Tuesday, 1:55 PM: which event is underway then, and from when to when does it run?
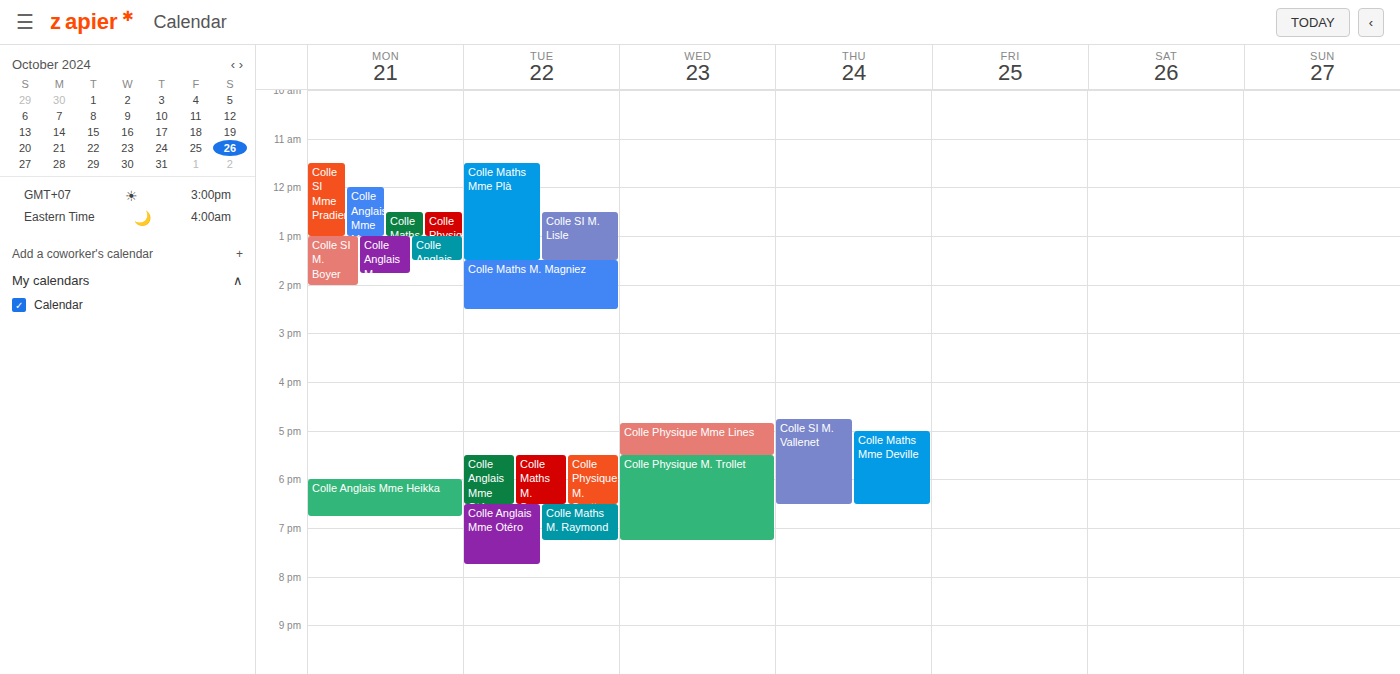
"Colle Maths M. Magniez", 1:30 PM to 2:30 PM